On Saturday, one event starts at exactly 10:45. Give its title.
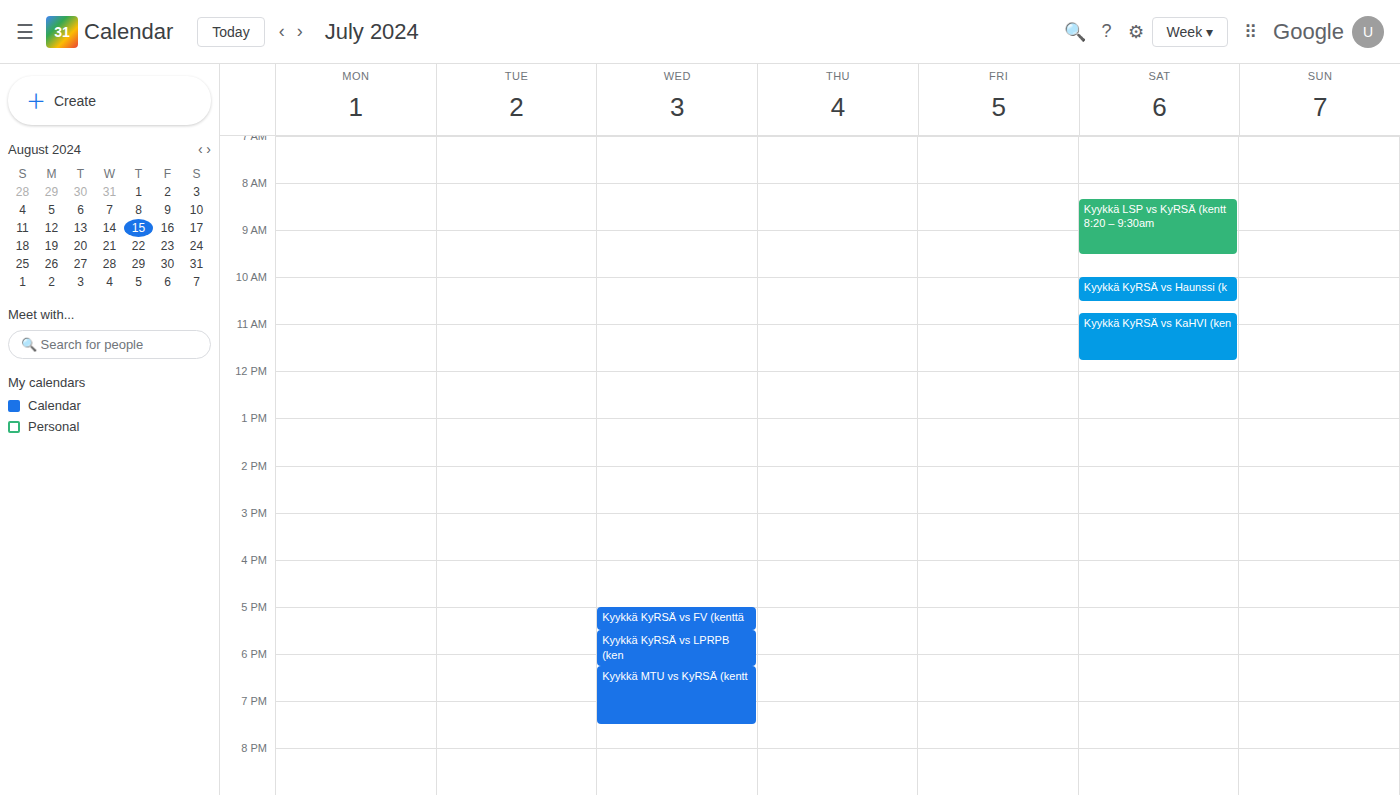
"Kyykkä KyRSÄ vs KaHVI (ken"